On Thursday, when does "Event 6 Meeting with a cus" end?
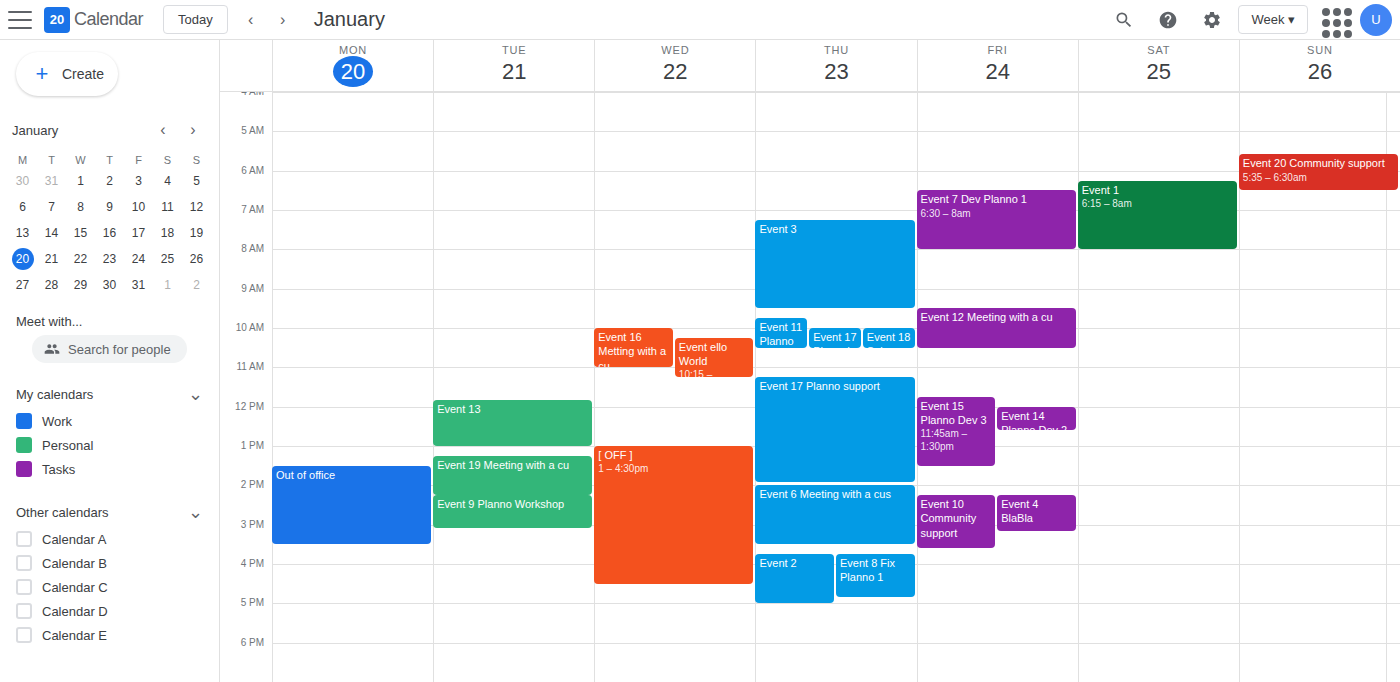
3:30 PM